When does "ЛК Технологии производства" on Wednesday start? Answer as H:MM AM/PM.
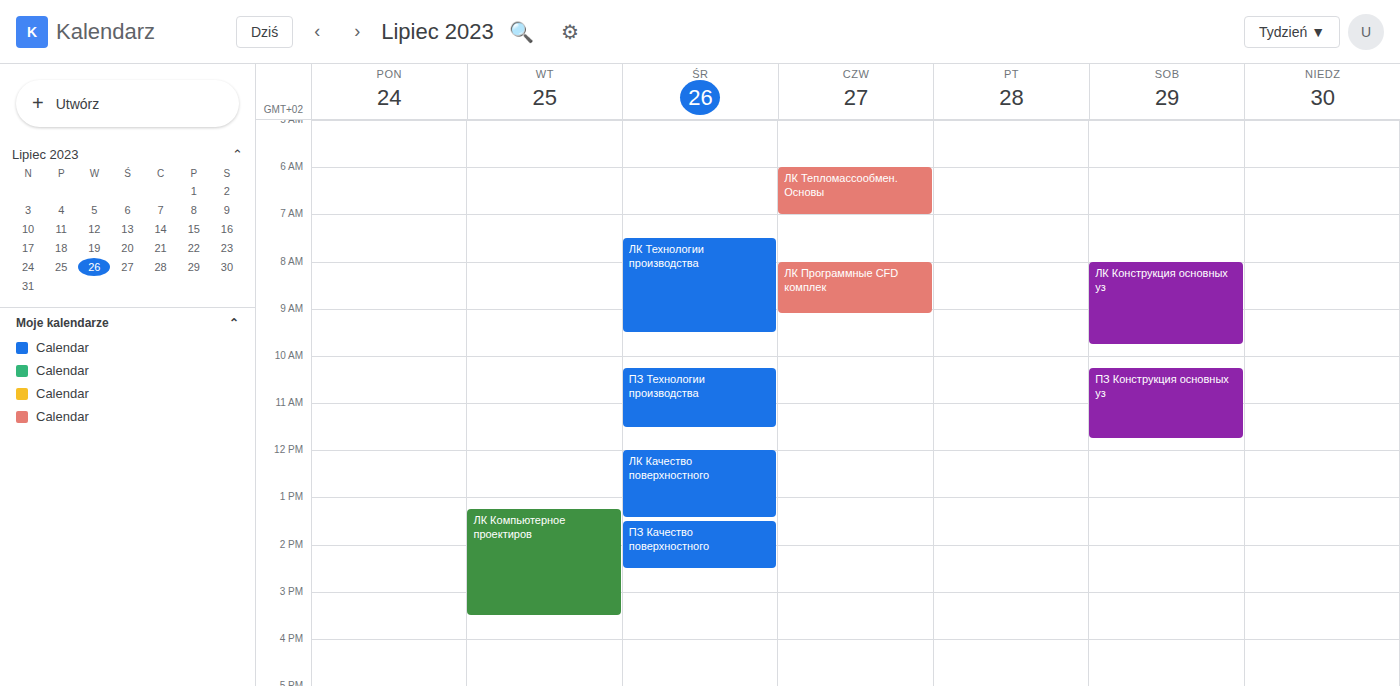
7:30 AM